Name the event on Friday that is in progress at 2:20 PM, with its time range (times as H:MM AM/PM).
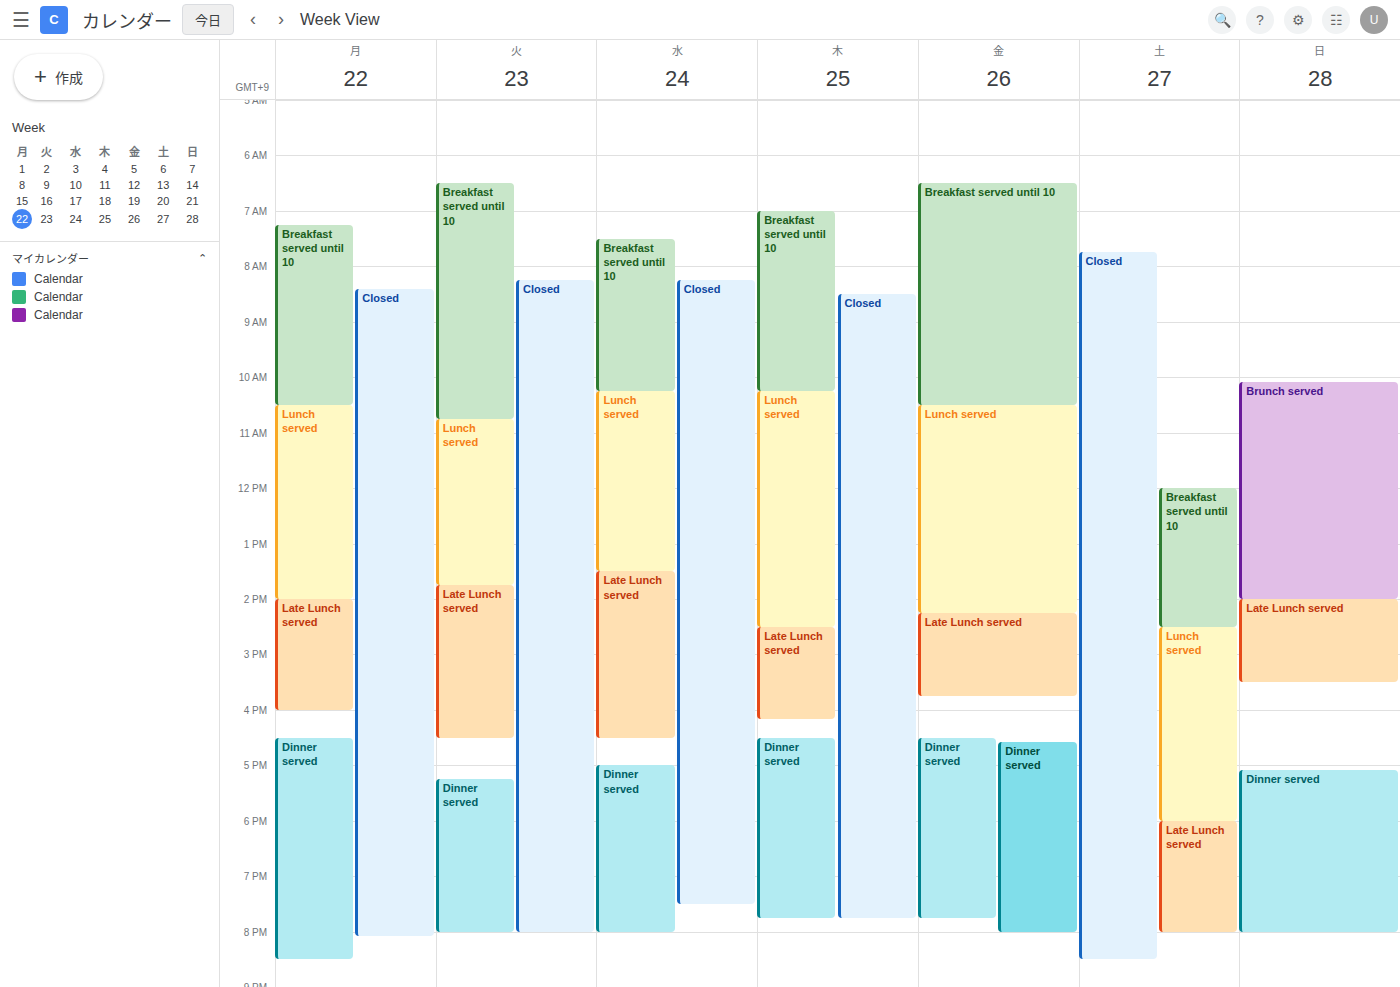
"Late Lunch served", 2:15 PM to 3:45 PM